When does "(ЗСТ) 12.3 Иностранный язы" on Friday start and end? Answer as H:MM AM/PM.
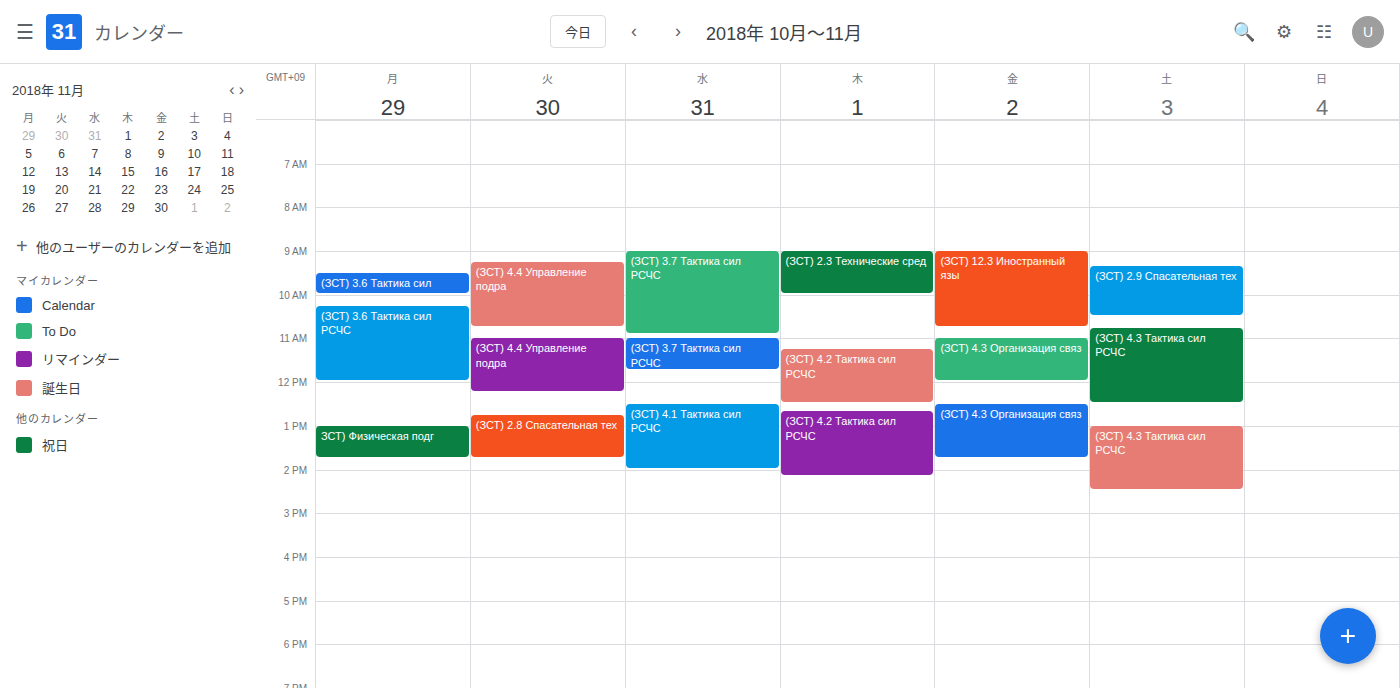
9:00 AM to 10:45 AM